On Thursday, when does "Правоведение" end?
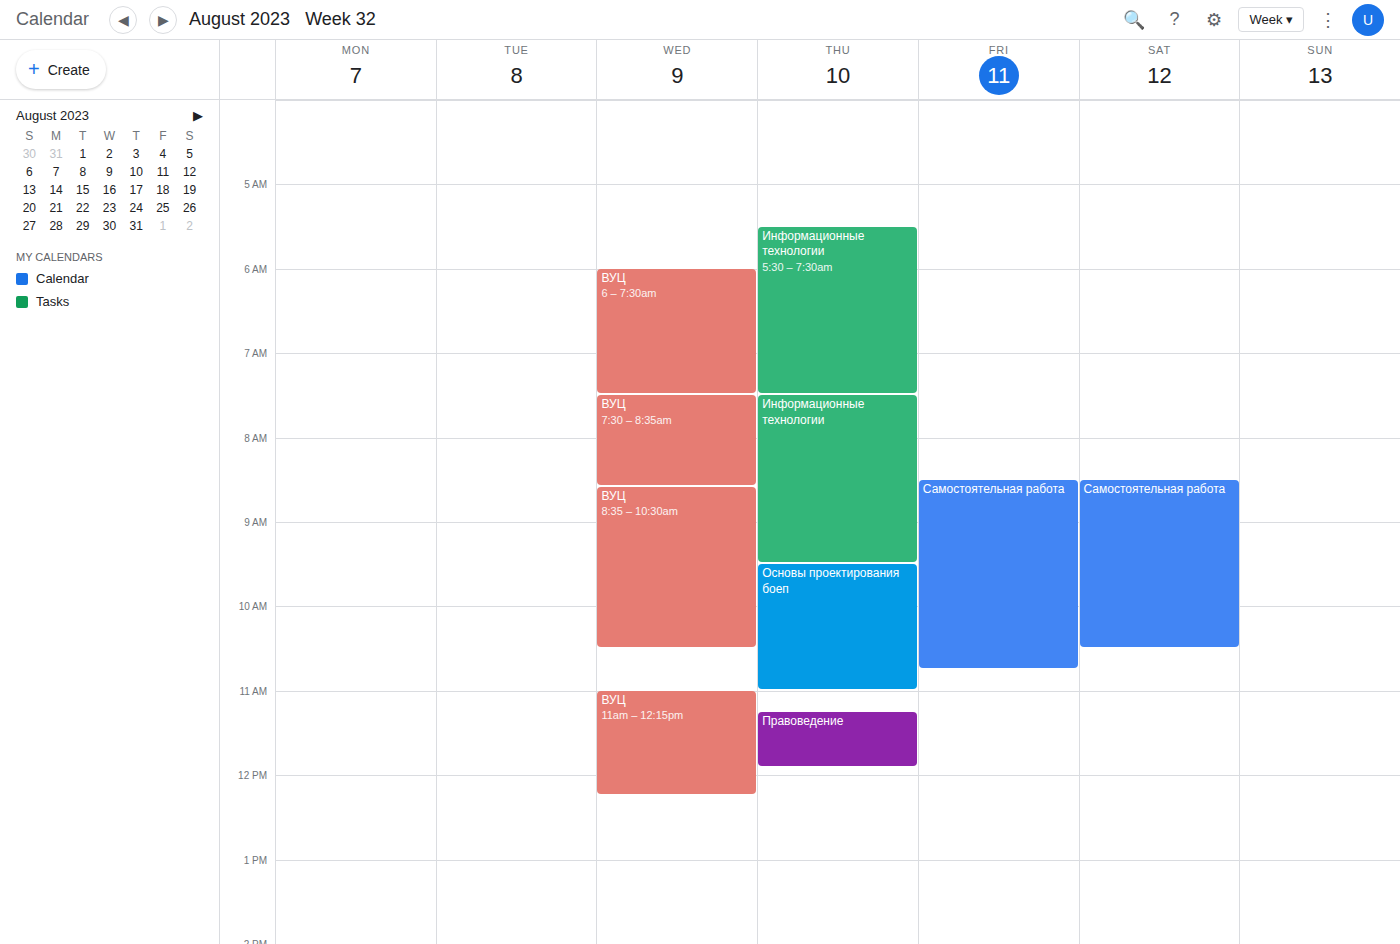
11:55 AM